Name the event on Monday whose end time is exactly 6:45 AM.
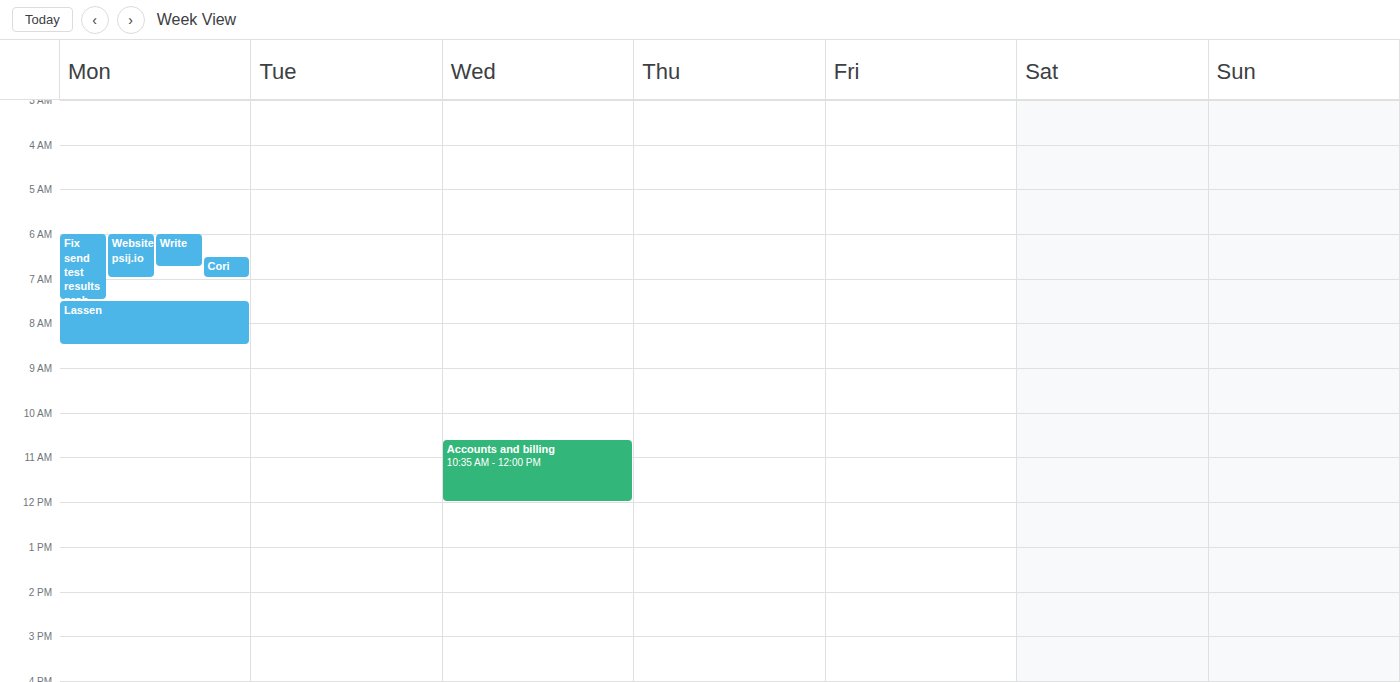
"Write"